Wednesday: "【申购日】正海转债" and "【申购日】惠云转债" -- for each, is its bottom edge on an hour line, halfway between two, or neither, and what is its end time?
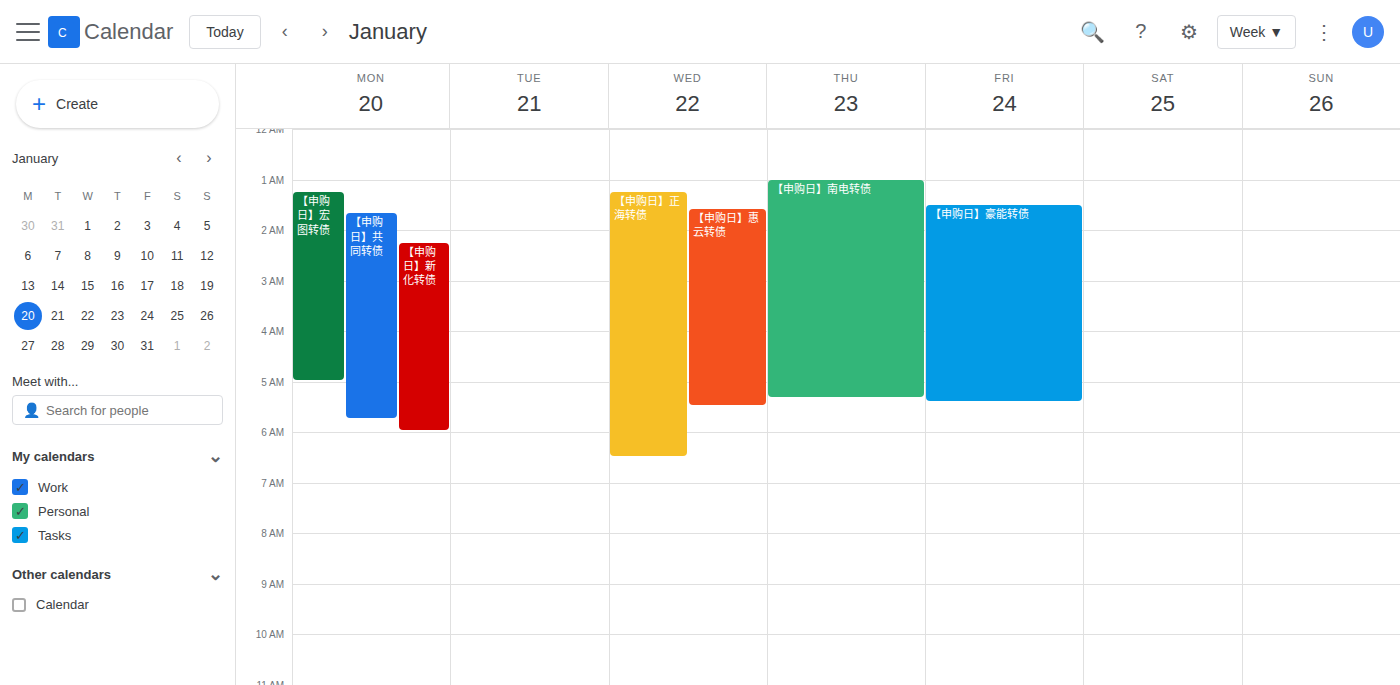
"【申购日】正海转债": 6:30 AM, halfway between the 6 AM and 7 AM lines. "【申购日】惠云转债": 5:30 AM, halfway between the 5 AM and 6 AM lines.